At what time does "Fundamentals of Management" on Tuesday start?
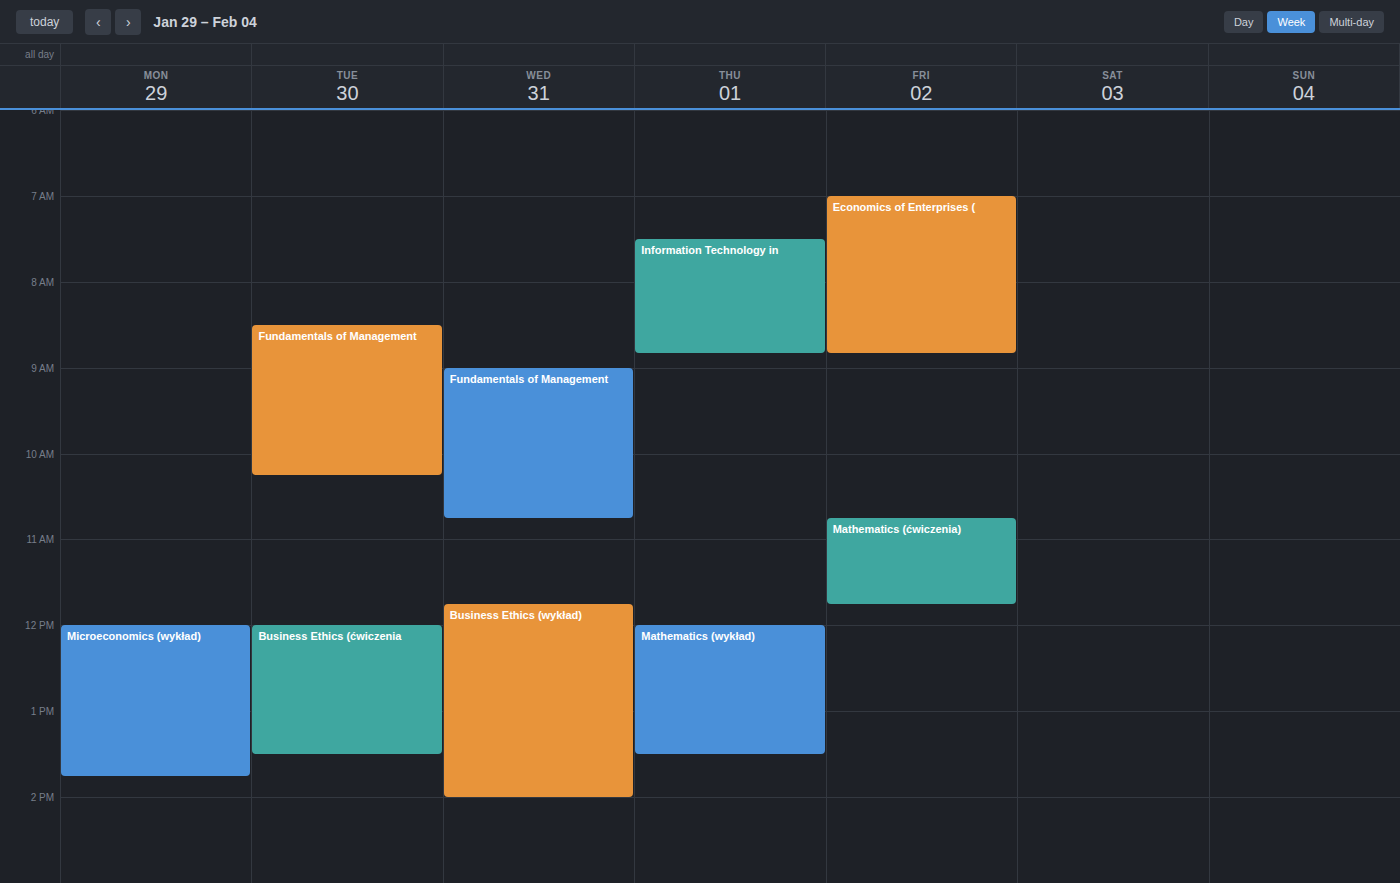
8:30 AM